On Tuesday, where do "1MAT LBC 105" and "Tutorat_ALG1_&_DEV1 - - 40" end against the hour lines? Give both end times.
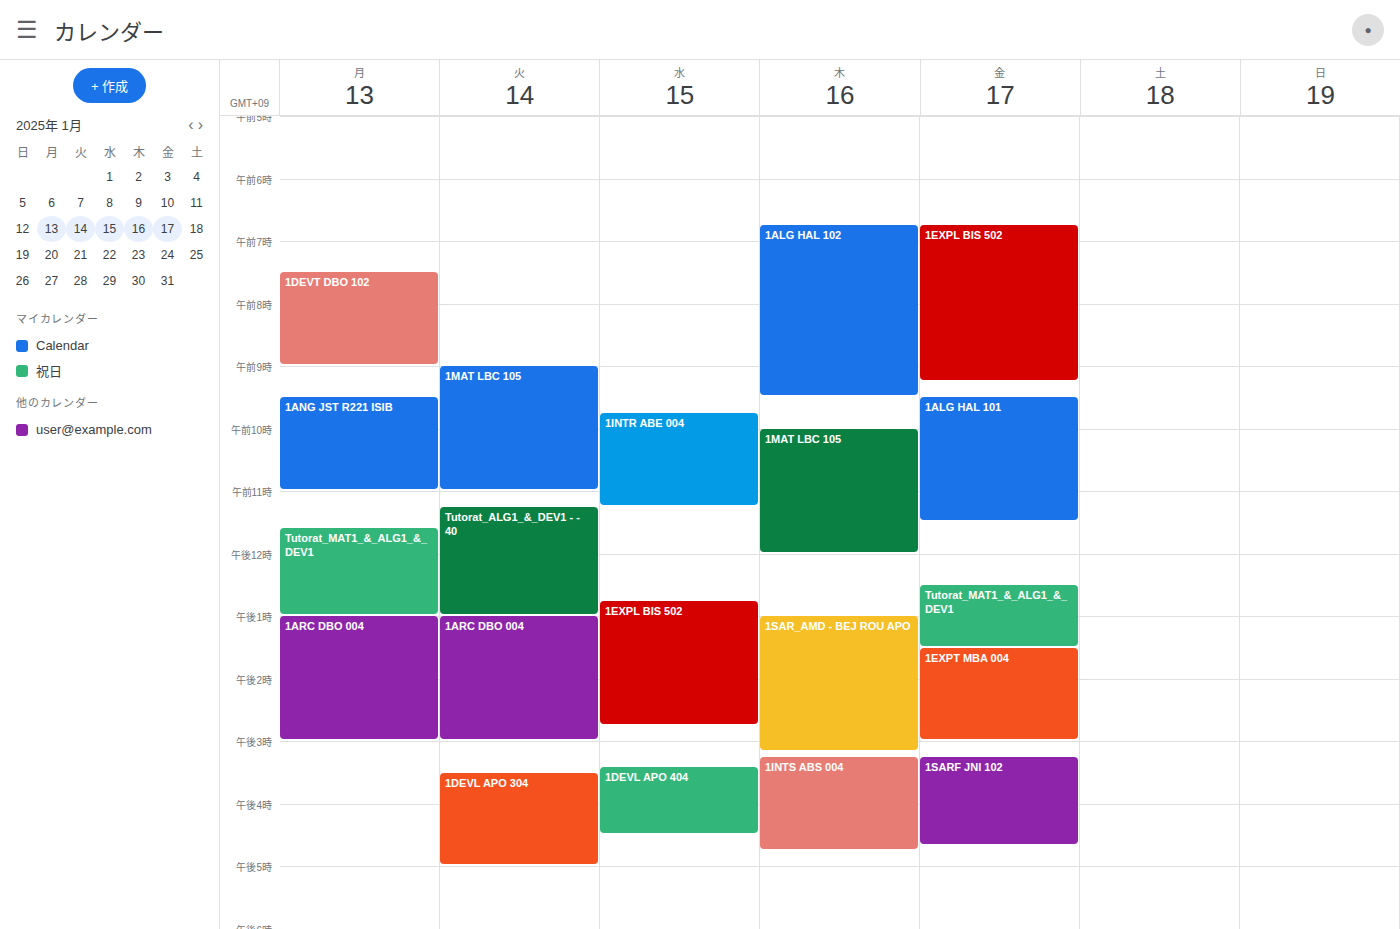
"1MAT LBC 105": 11:00 AM, exactly on the 11 AM line. "Tutorat_ALG1_&_DEV1 - - 40": 1:00 PM, exactly on the 1 PM line.